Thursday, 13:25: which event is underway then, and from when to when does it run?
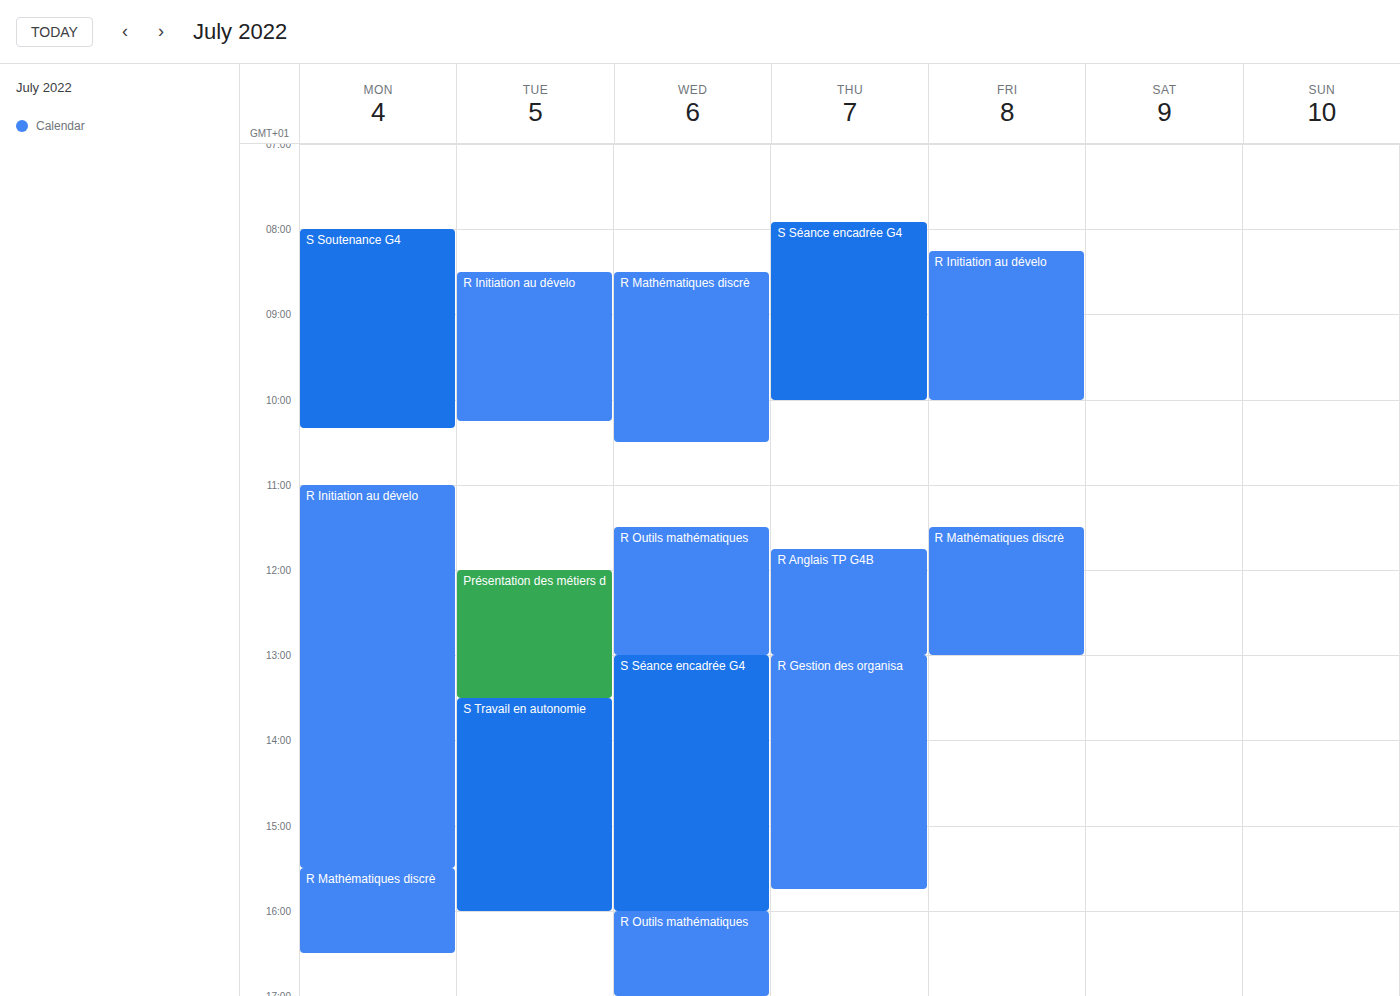
"R Gestion des organisa", 13:00 to 15:45